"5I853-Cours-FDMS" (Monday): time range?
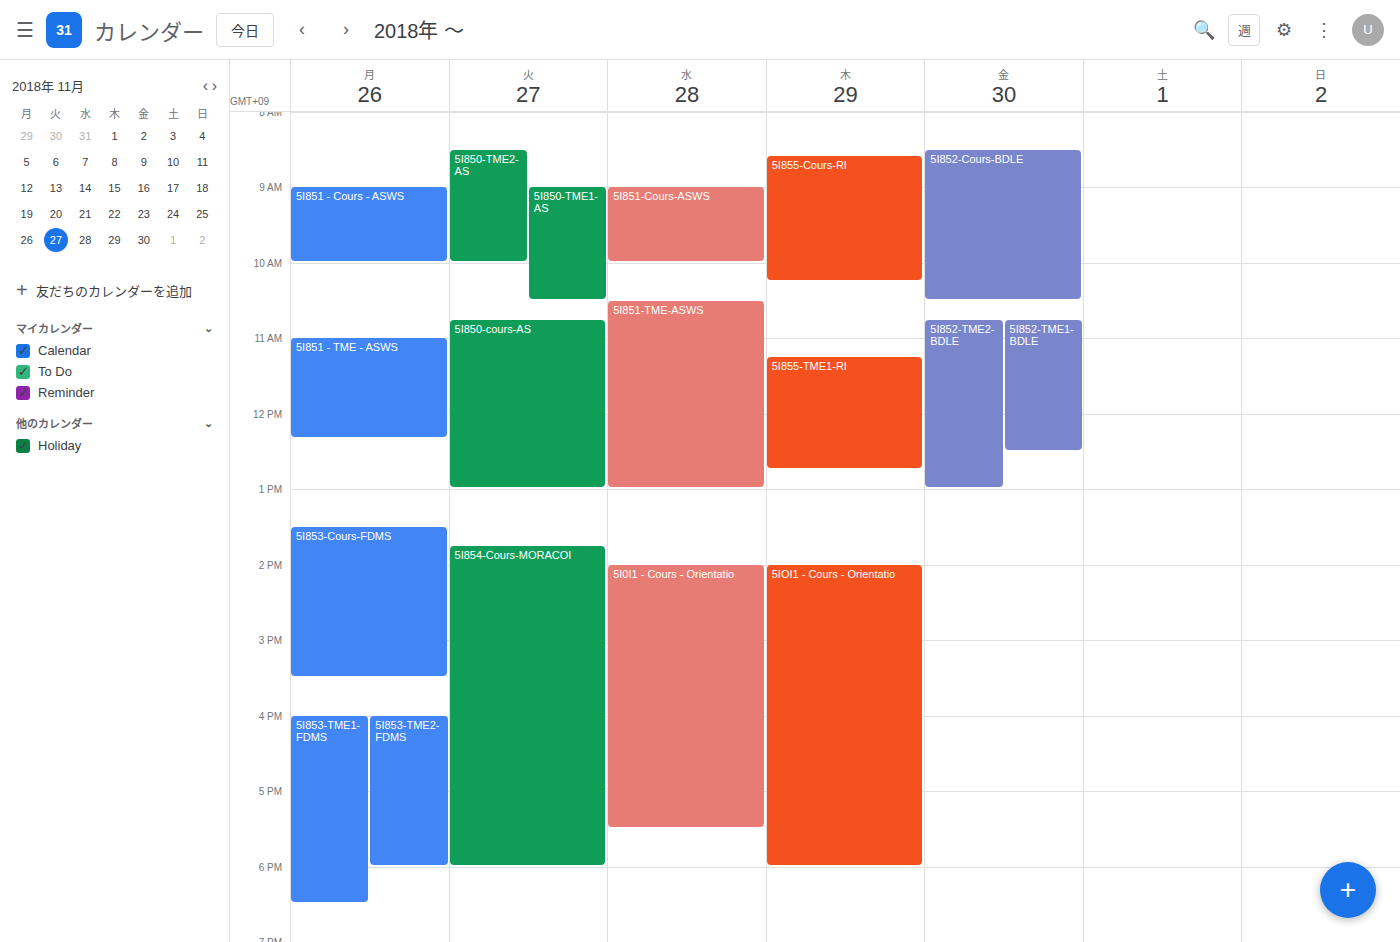
1:30 PM to 3:30 PM